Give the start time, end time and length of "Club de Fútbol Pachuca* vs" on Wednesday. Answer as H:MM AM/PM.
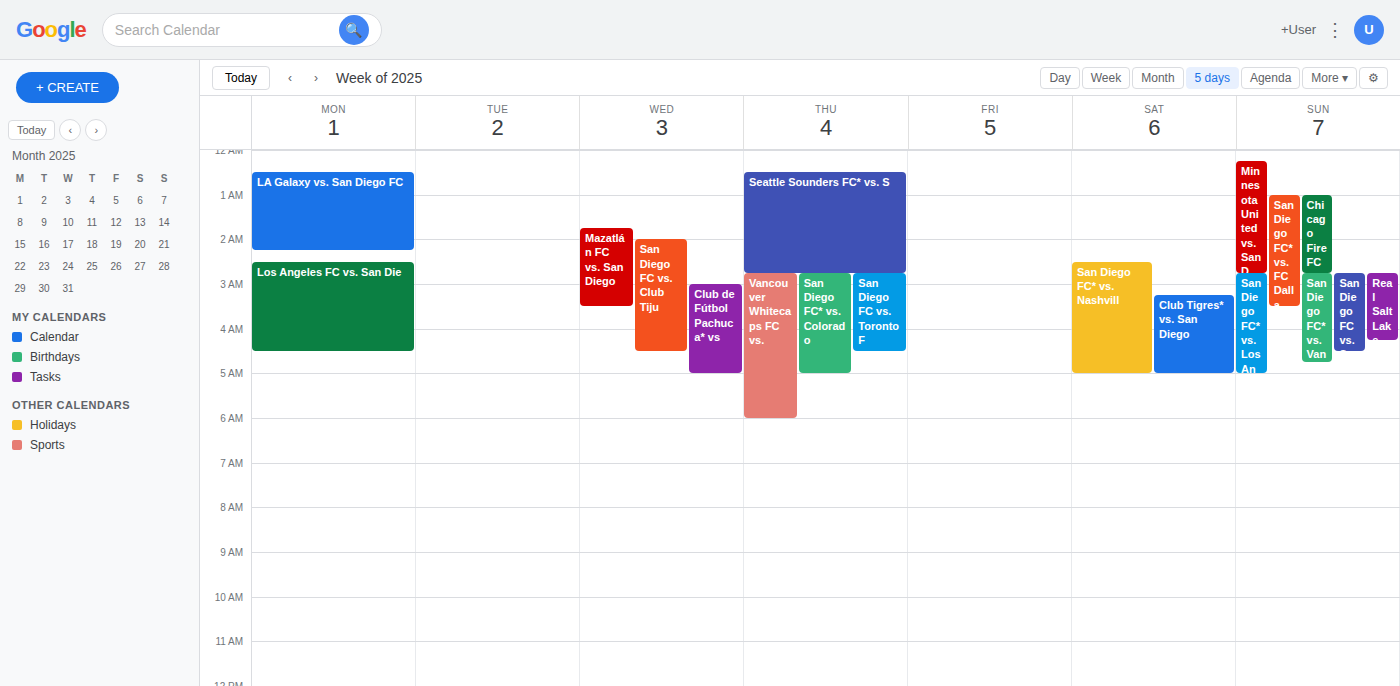
3:00 AM to 5:00 AM, 2 hours